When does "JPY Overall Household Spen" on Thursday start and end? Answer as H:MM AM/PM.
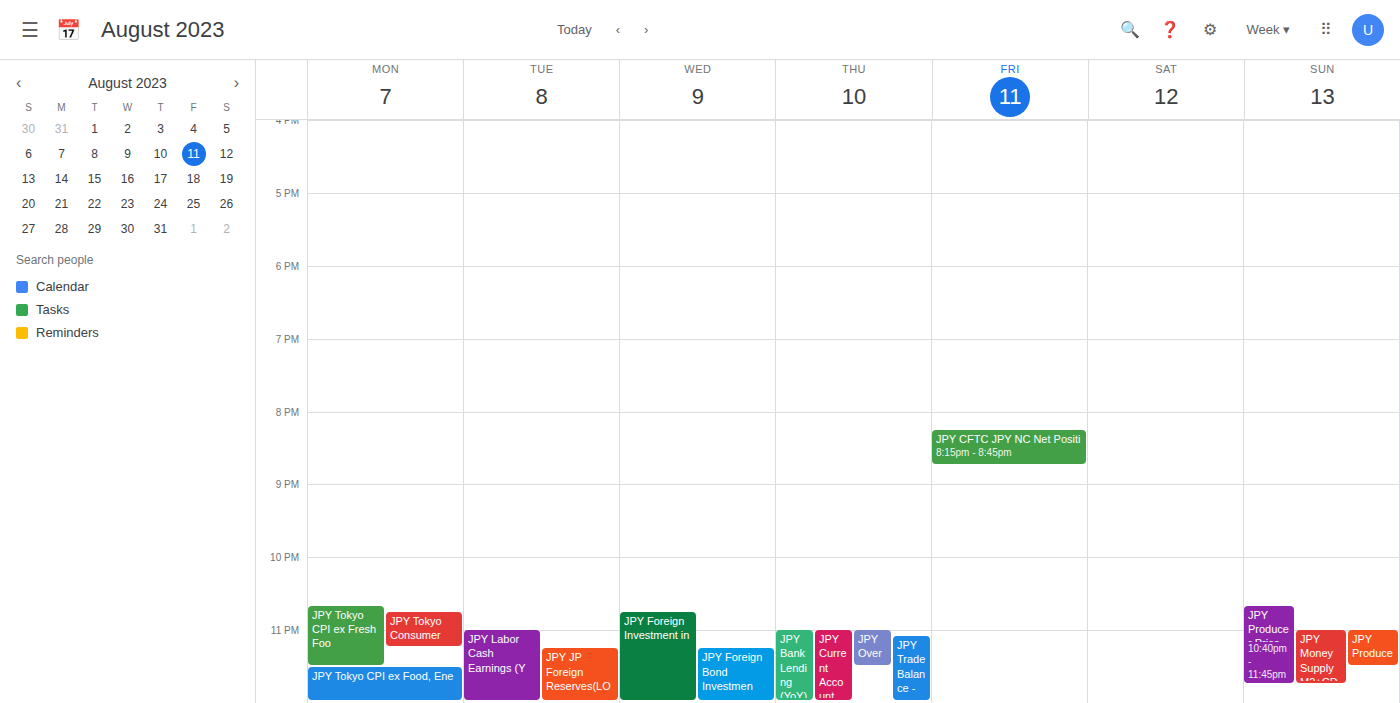
11:00 PM to 11:30 PM